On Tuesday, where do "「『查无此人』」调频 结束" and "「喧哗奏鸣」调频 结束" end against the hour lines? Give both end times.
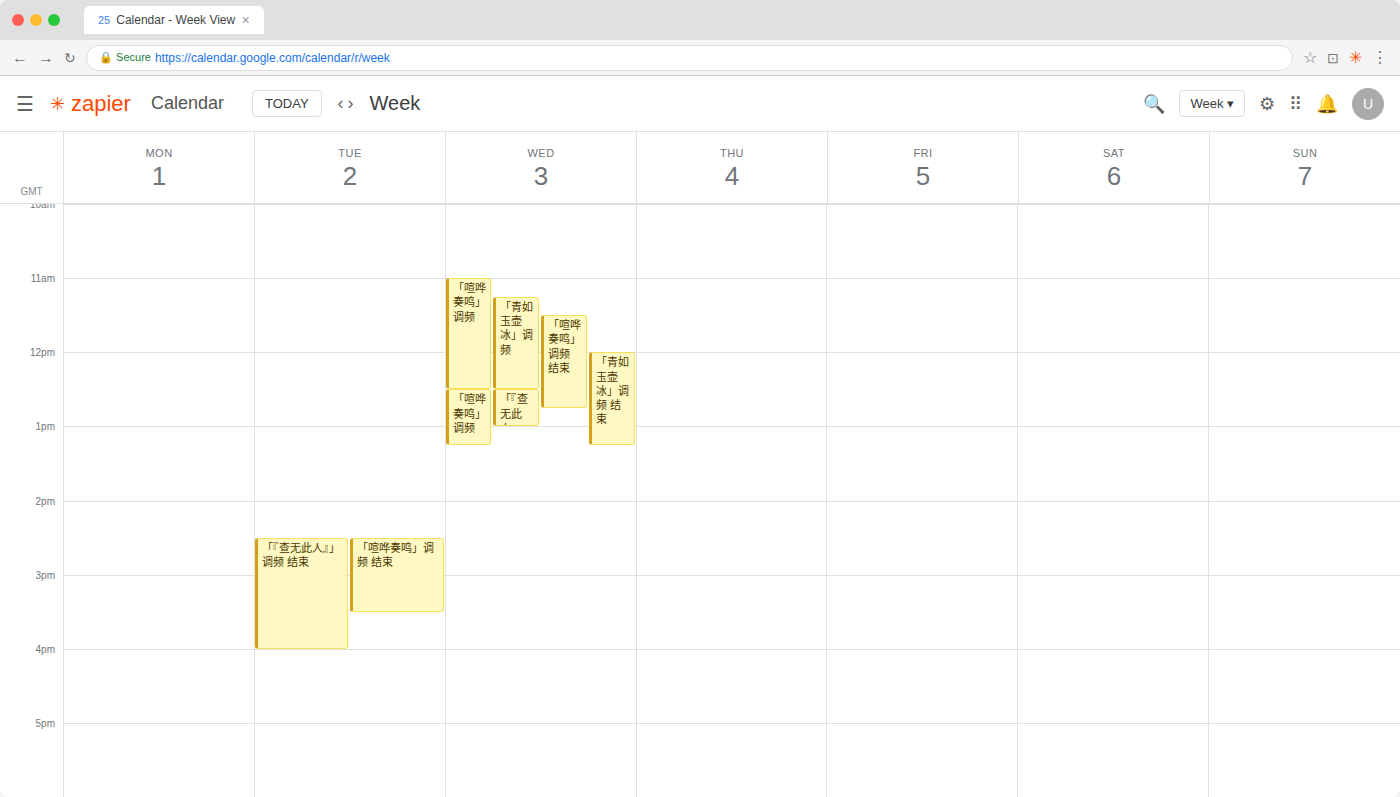
"「『查无此人』」调频 结束": 16:00, exactly on the 16:00 line. "「喧哗奏鸣」调频 结束": 15:30, halfway between the 15:00 and 16:00 lines.